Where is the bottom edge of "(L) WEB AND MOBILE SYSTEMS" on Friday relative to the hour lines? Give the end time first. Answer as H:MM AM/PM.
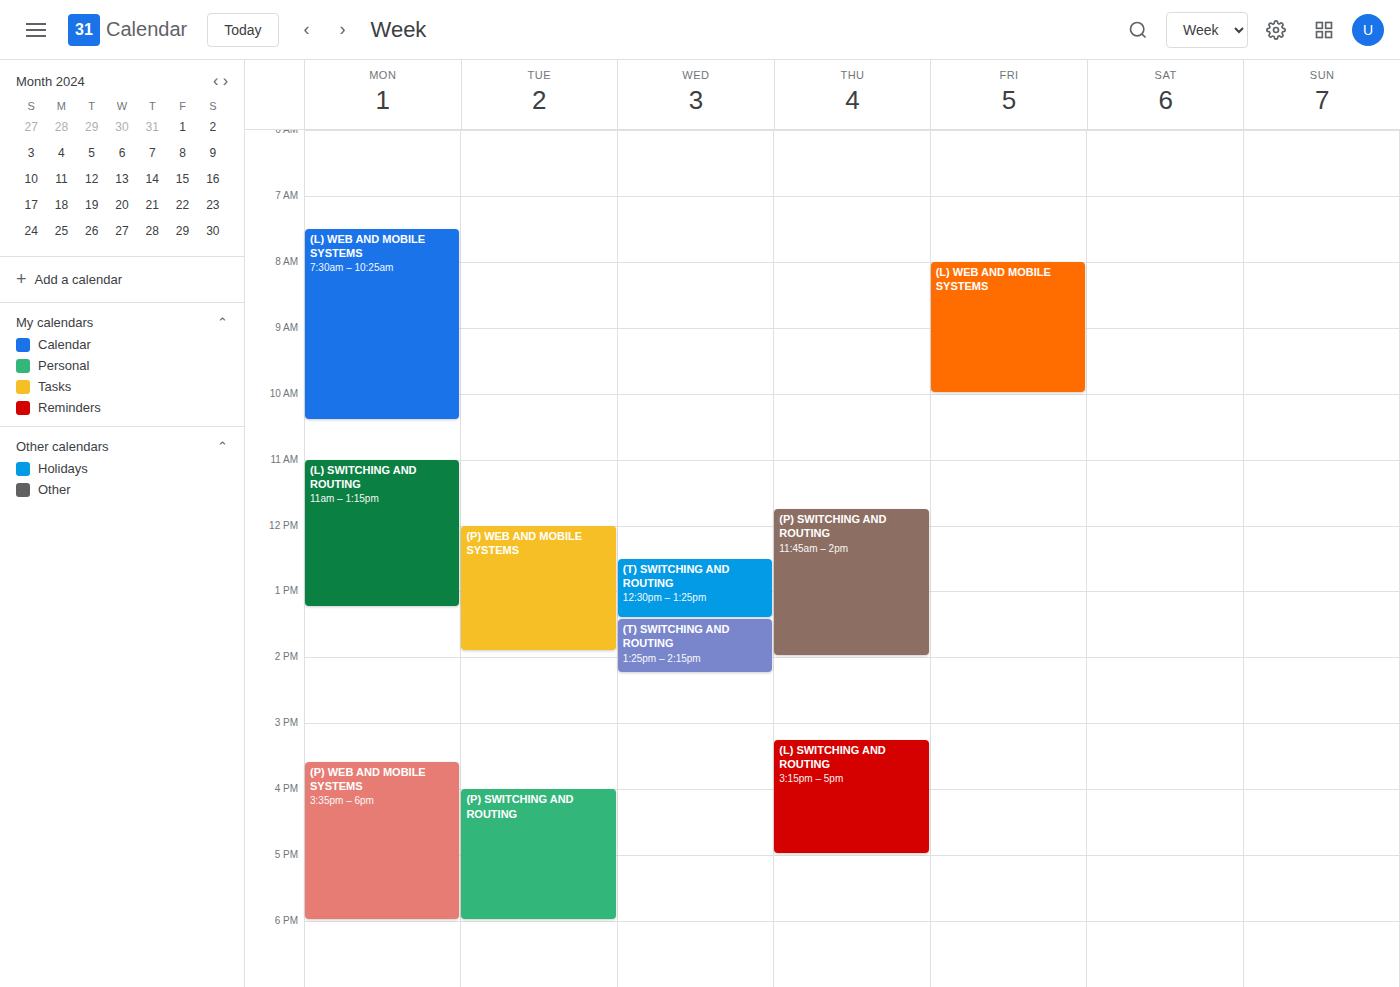
10:00 AM -- exactly on the 10 AM line.